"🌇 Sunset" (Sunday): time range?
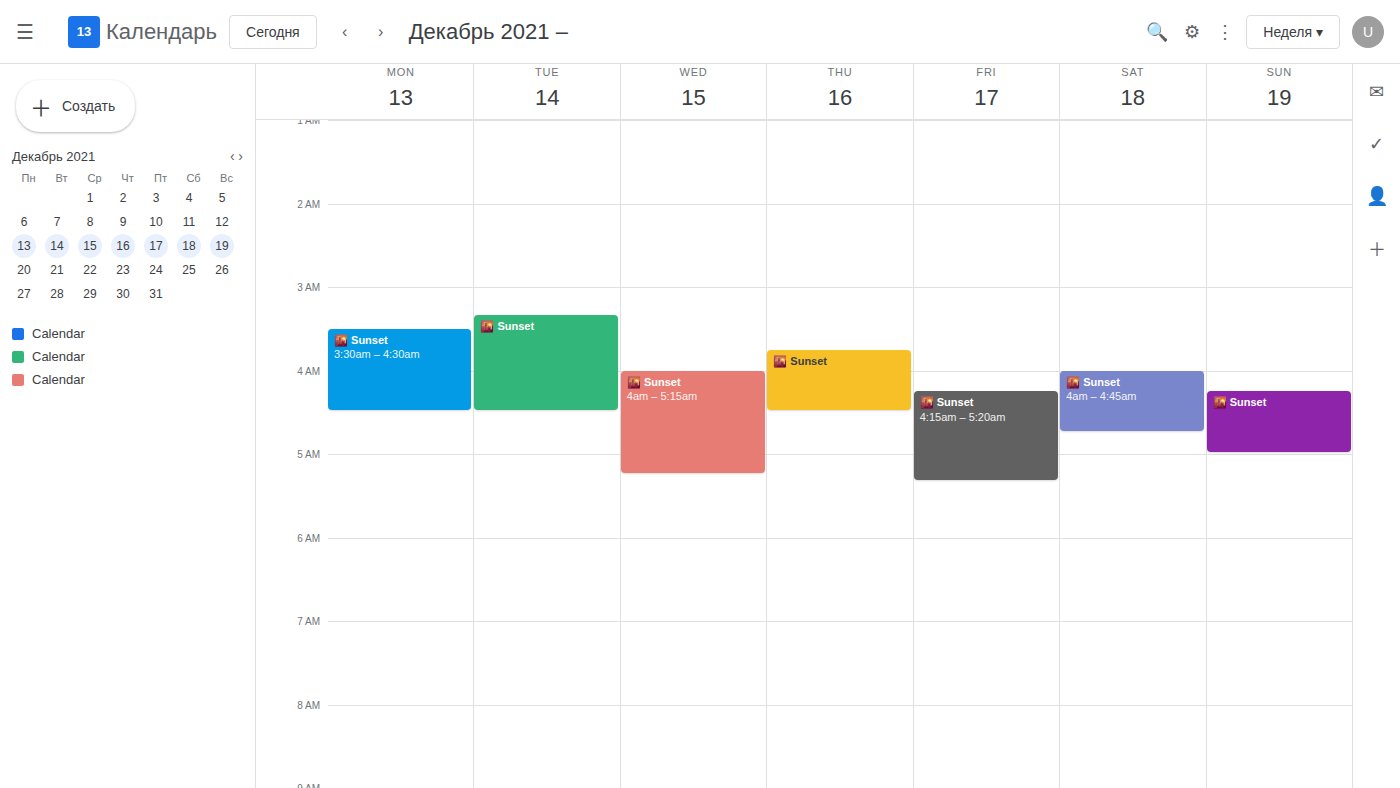
4:15 AM to 5:00 AM